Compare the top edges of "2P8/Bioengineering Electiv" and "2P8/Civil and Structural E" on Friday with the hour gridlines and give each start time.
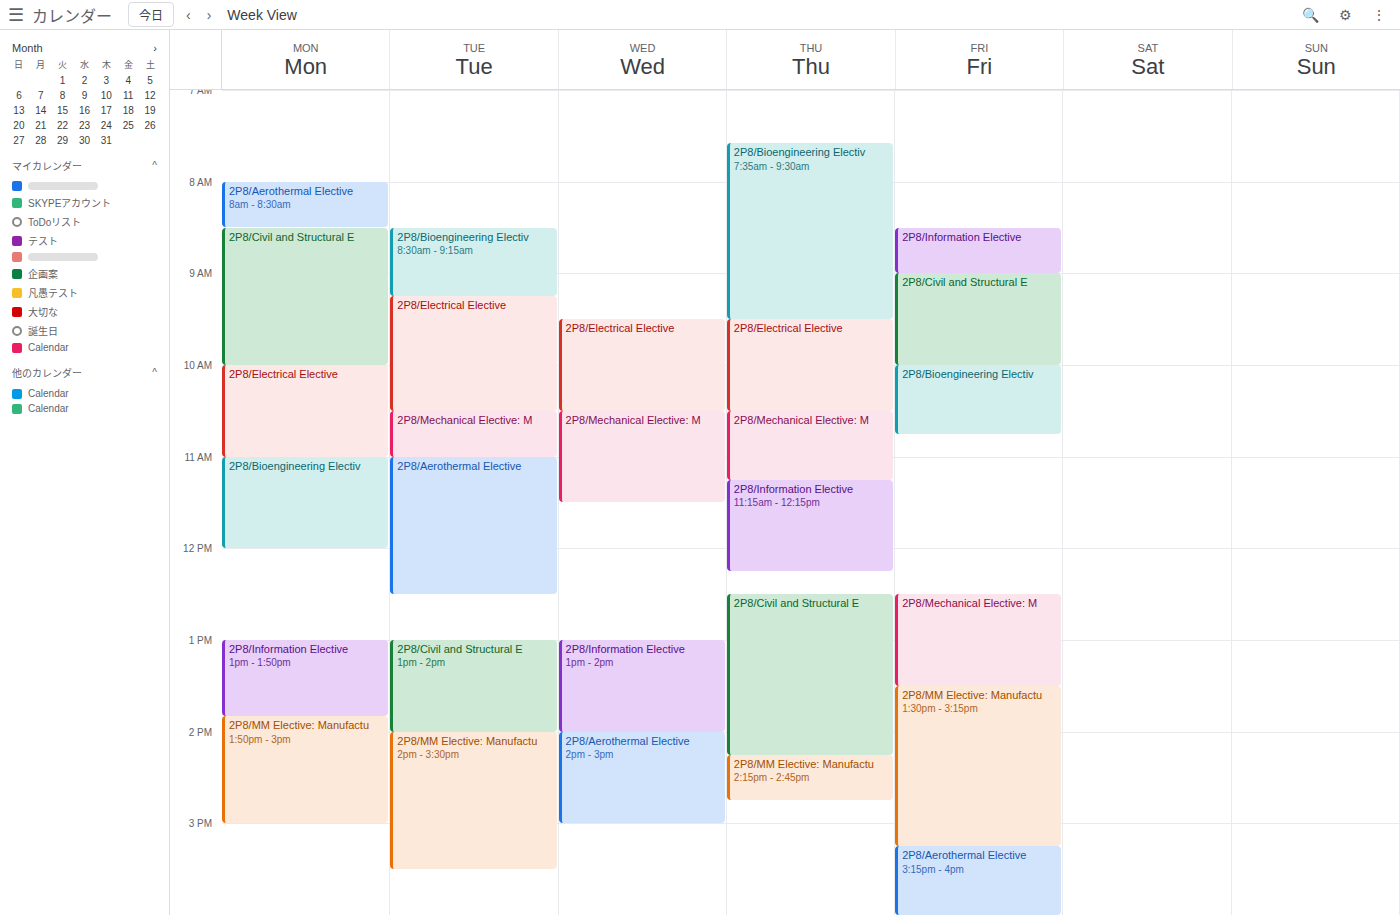
"2P8/Bioengineering Electiv": 10:00 AM, exactly on the 10 AM line. "2P8/Civil and Structural E": 9:00 AM, exactly on the 9 AM line.